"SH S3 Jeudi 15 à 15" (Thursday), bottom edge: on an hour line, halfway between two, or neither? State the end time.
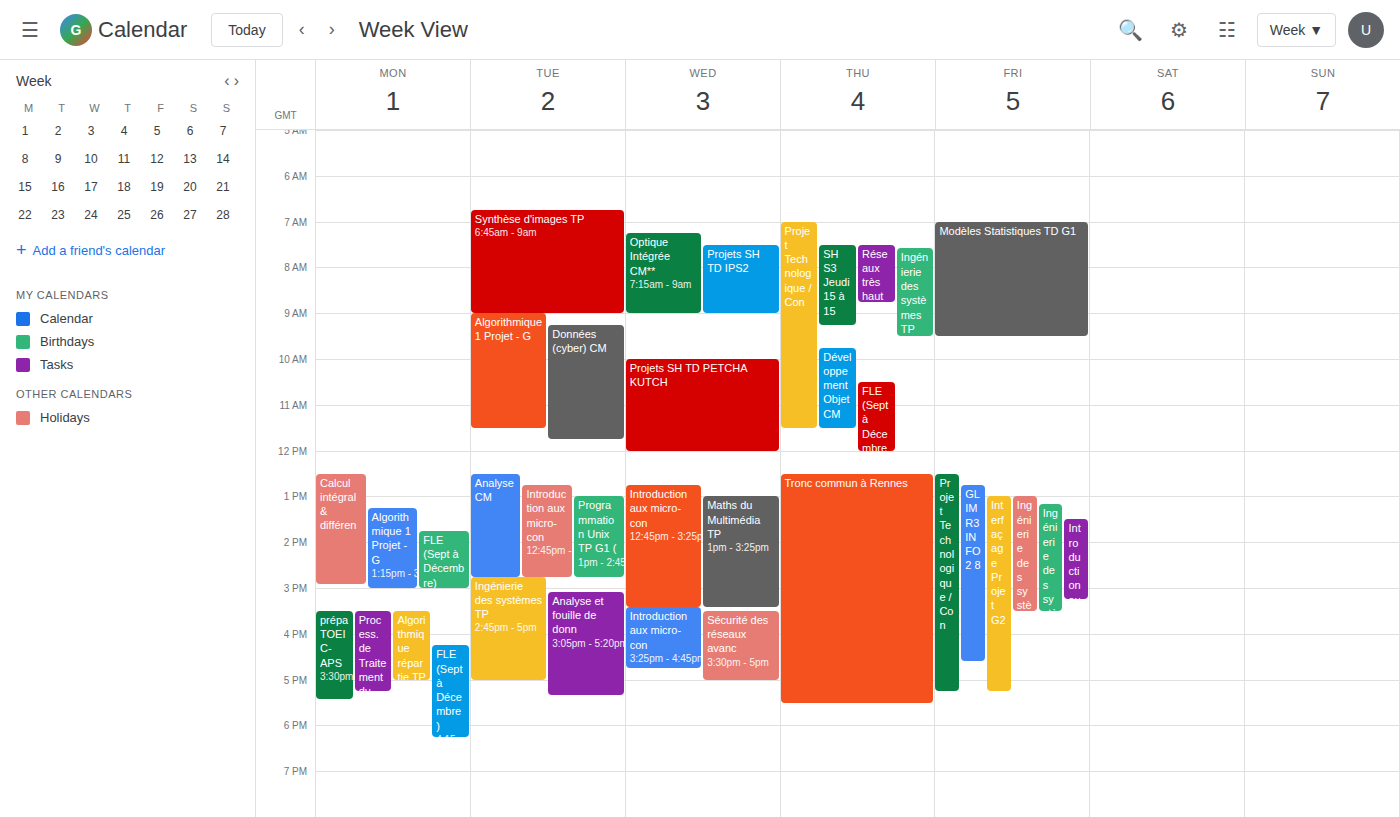
09:15 -- neither: a quarter of the way from the 09:00 line to the 10:00 line.